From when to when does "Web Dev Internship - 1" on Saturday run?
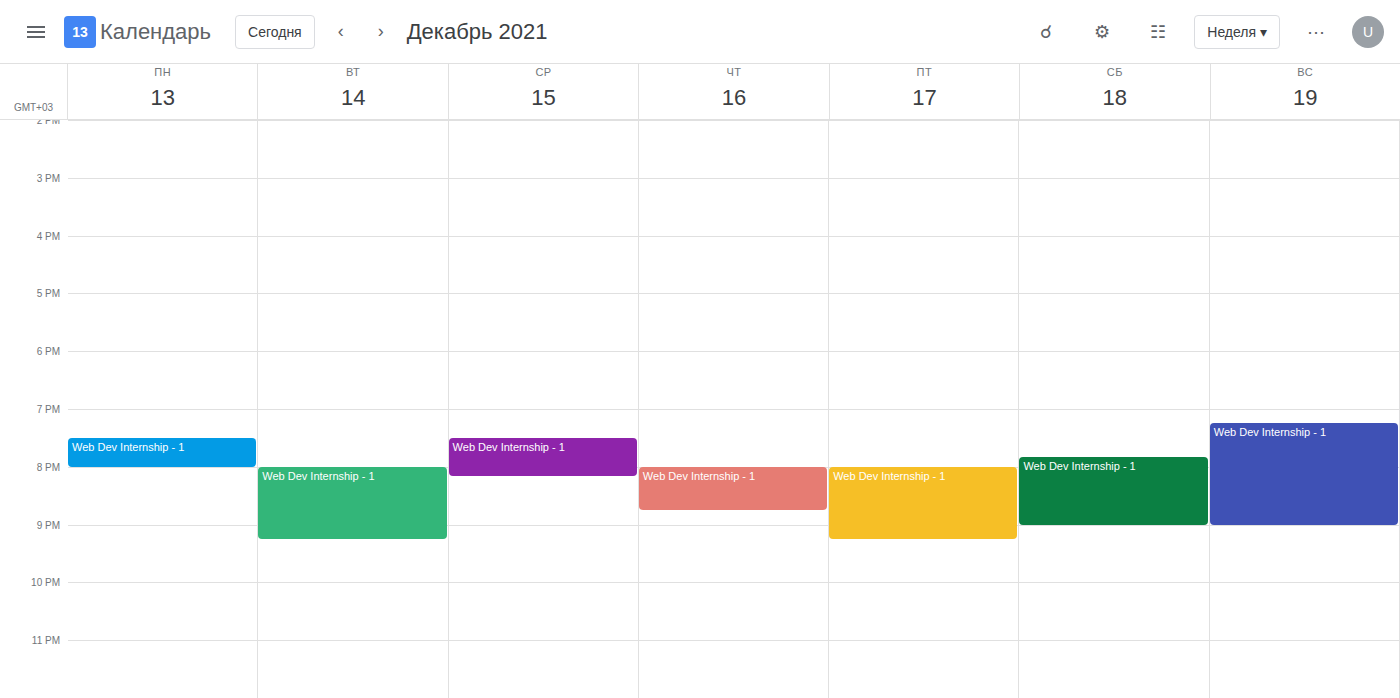
7:50 PM to 9:00 PM